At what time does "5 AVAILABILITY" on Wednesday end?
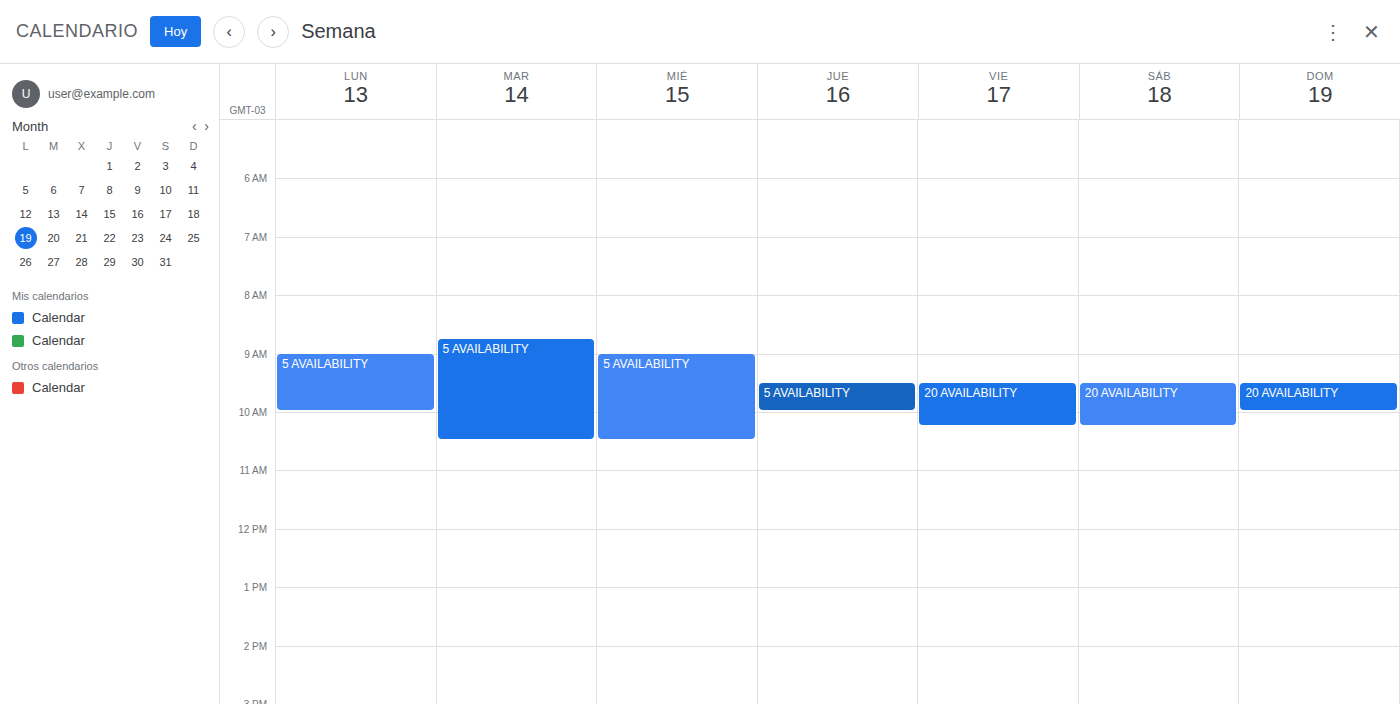
10:30 AM